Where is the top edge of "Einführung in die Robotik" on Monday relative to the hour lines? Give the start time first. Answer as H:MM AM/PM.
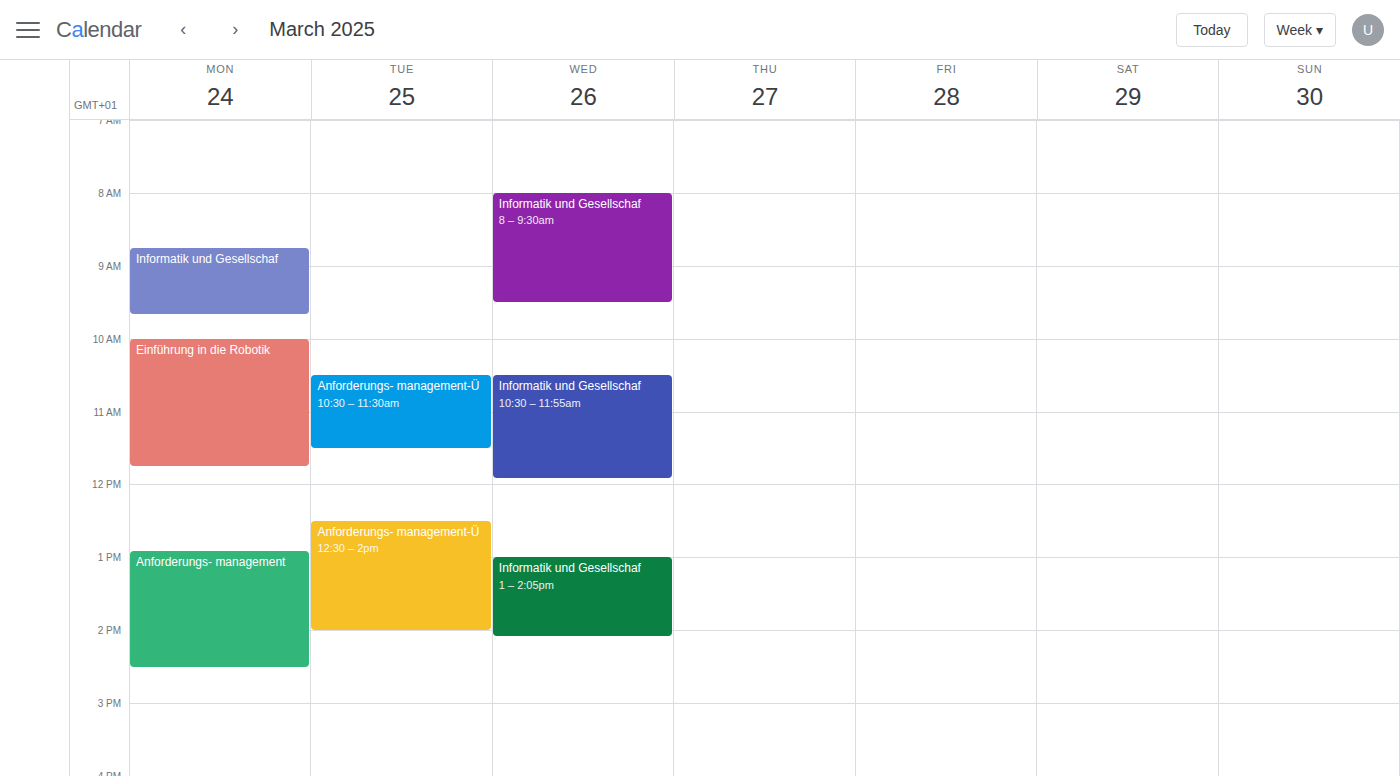
10:00 AM -- exactly on the 10 AM line.